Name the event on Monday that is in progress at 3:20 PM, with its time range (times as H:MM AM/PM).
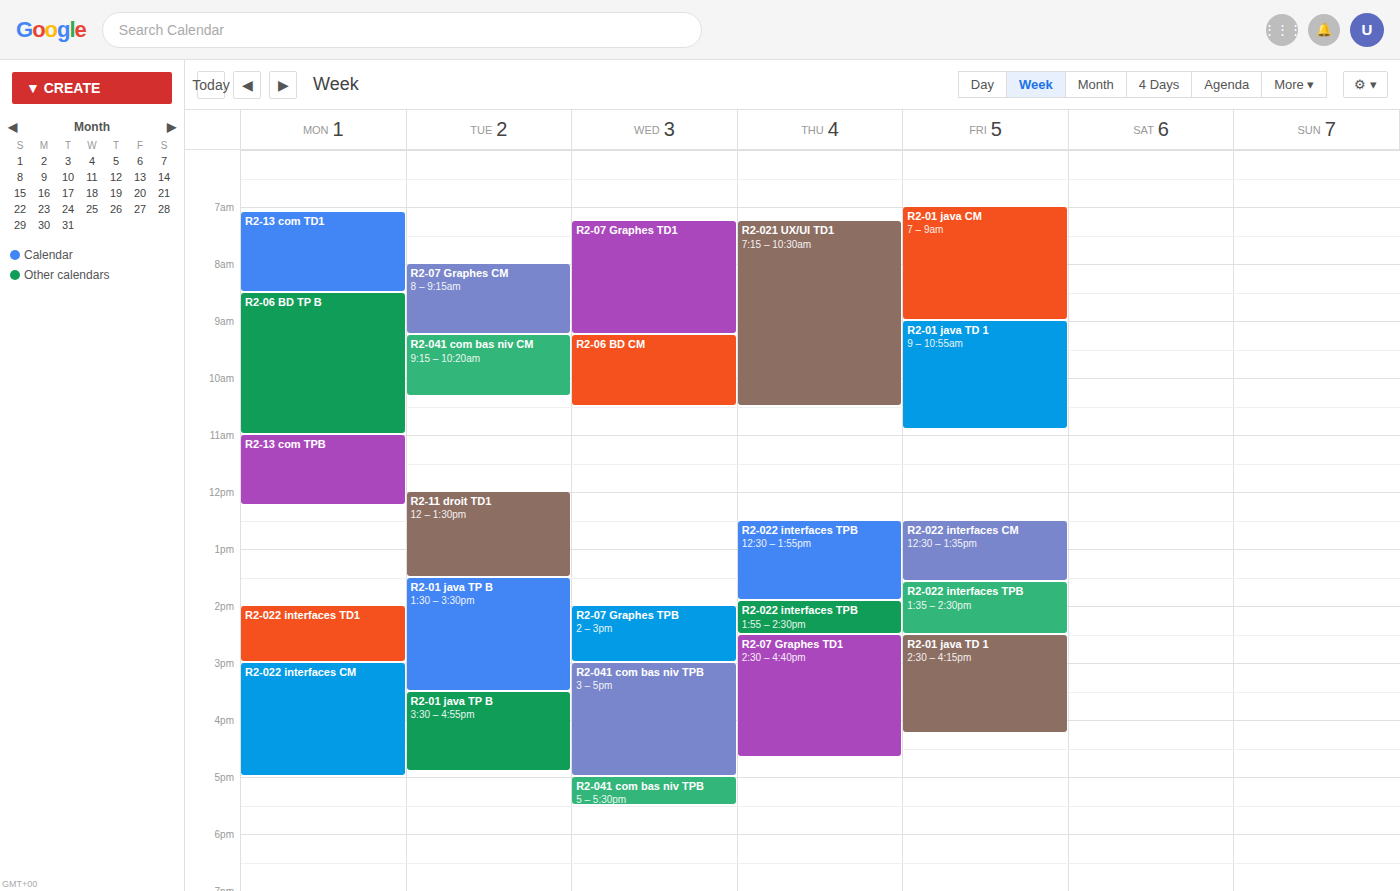
"R2-022 interfaces CM", 3:00 PM to 5:00 PM